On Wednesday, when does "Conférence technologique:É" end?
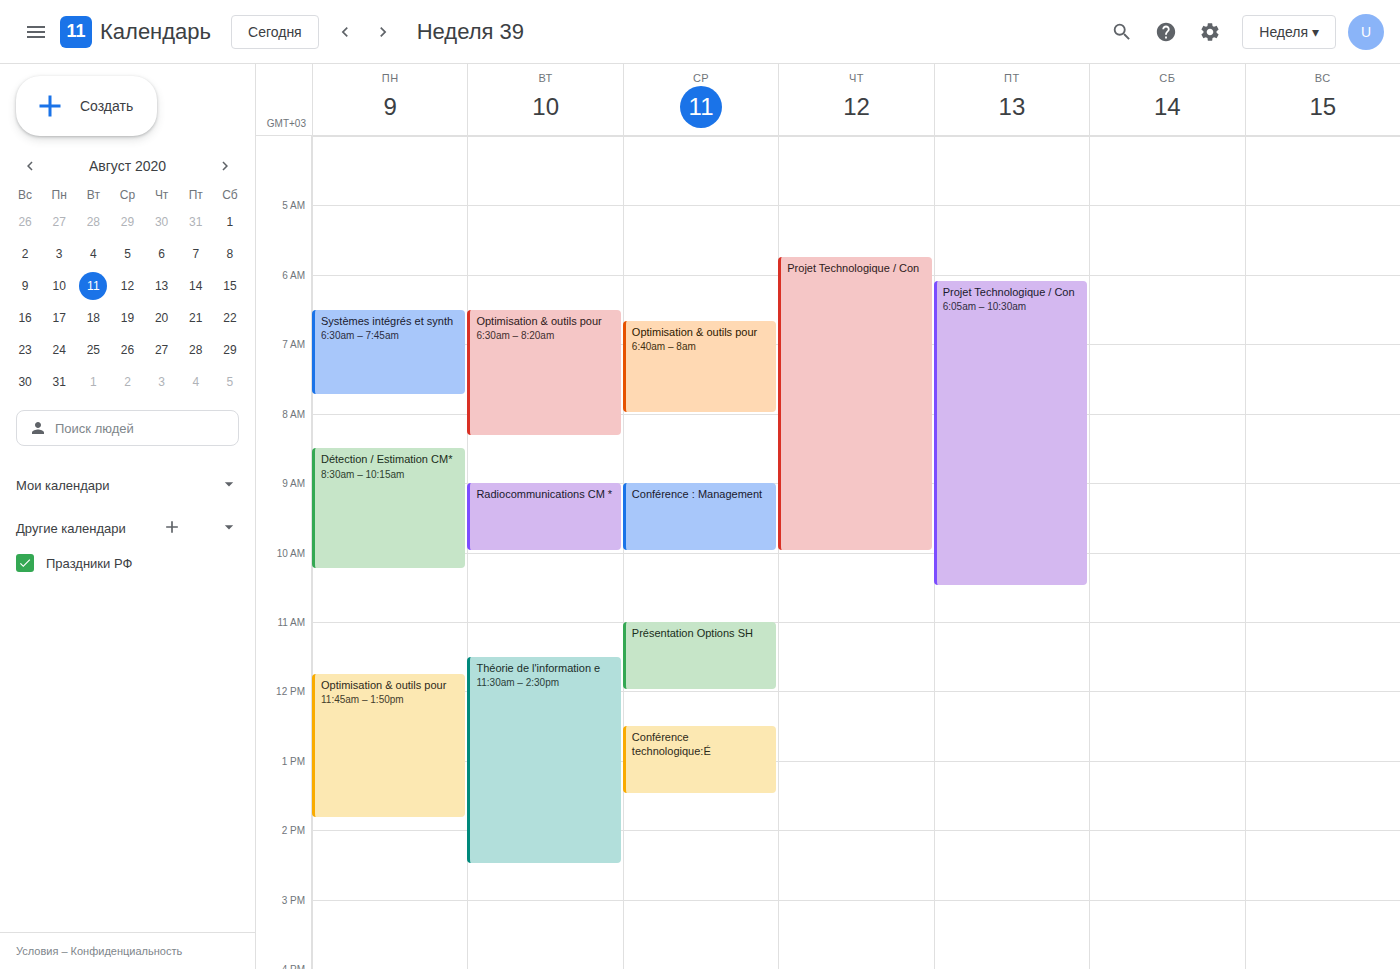
1:30 PM